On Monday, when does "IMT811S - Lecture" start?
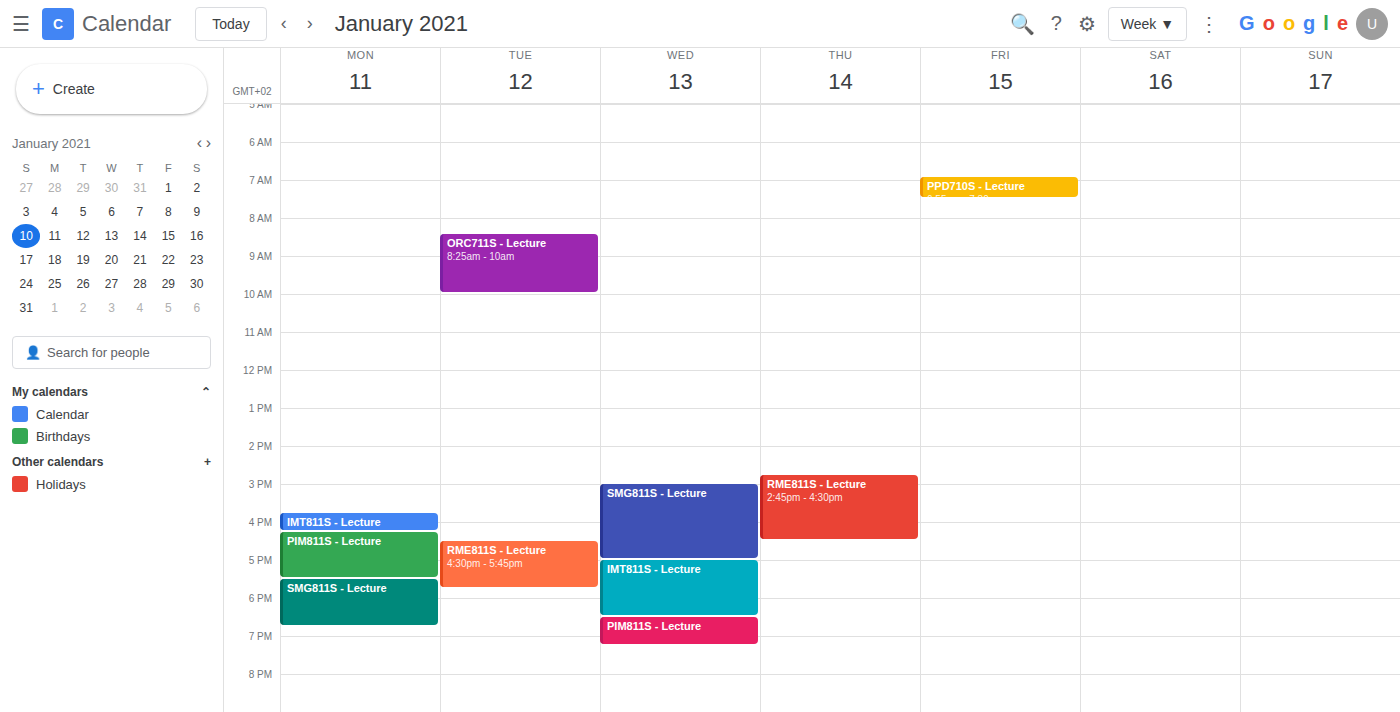
15:45